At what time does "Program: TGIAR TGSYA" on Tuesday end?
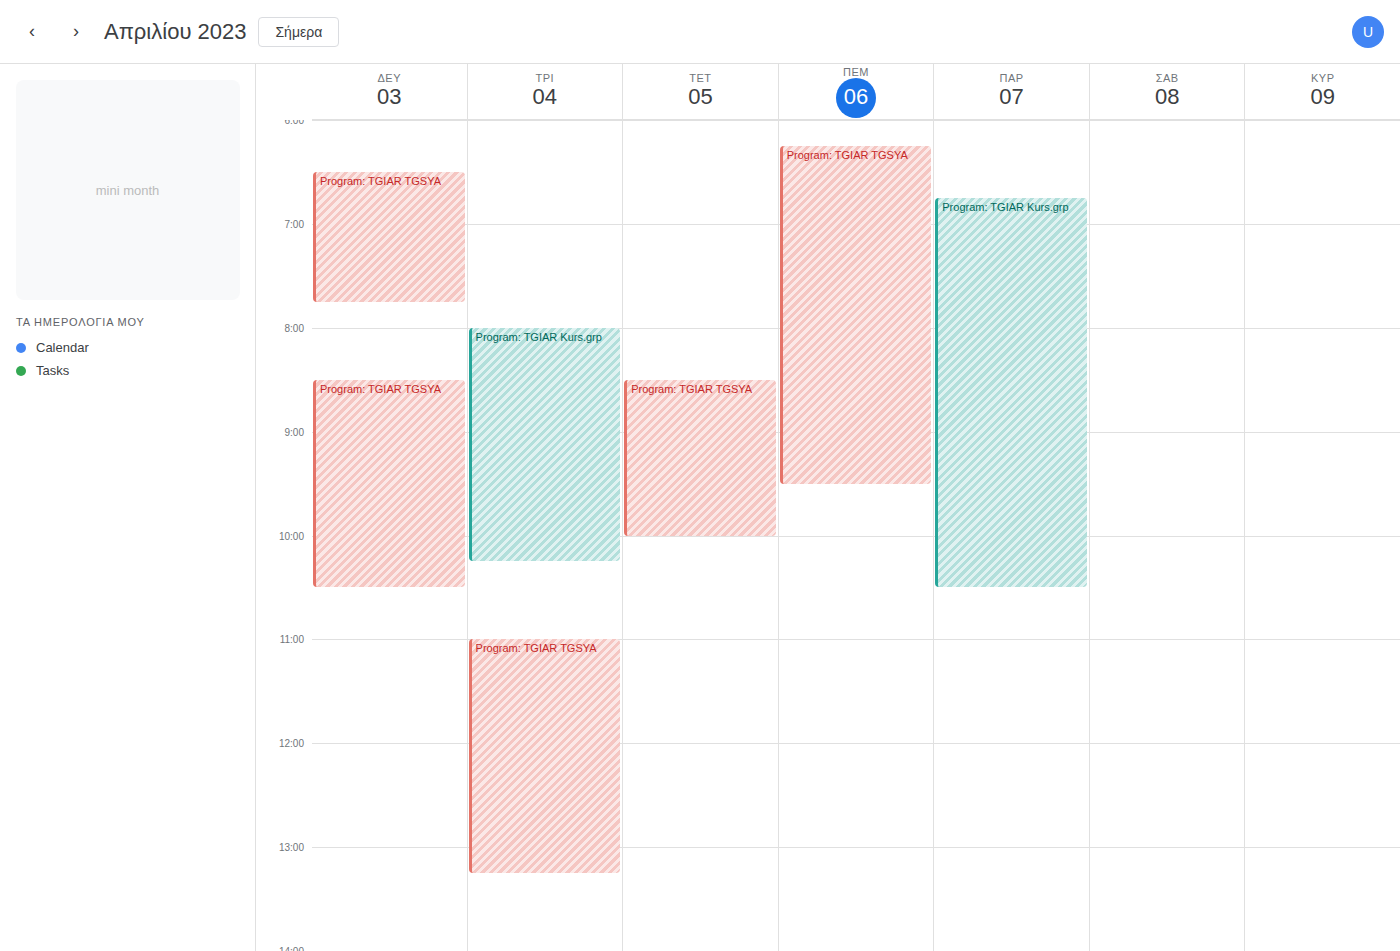
1:15 PM